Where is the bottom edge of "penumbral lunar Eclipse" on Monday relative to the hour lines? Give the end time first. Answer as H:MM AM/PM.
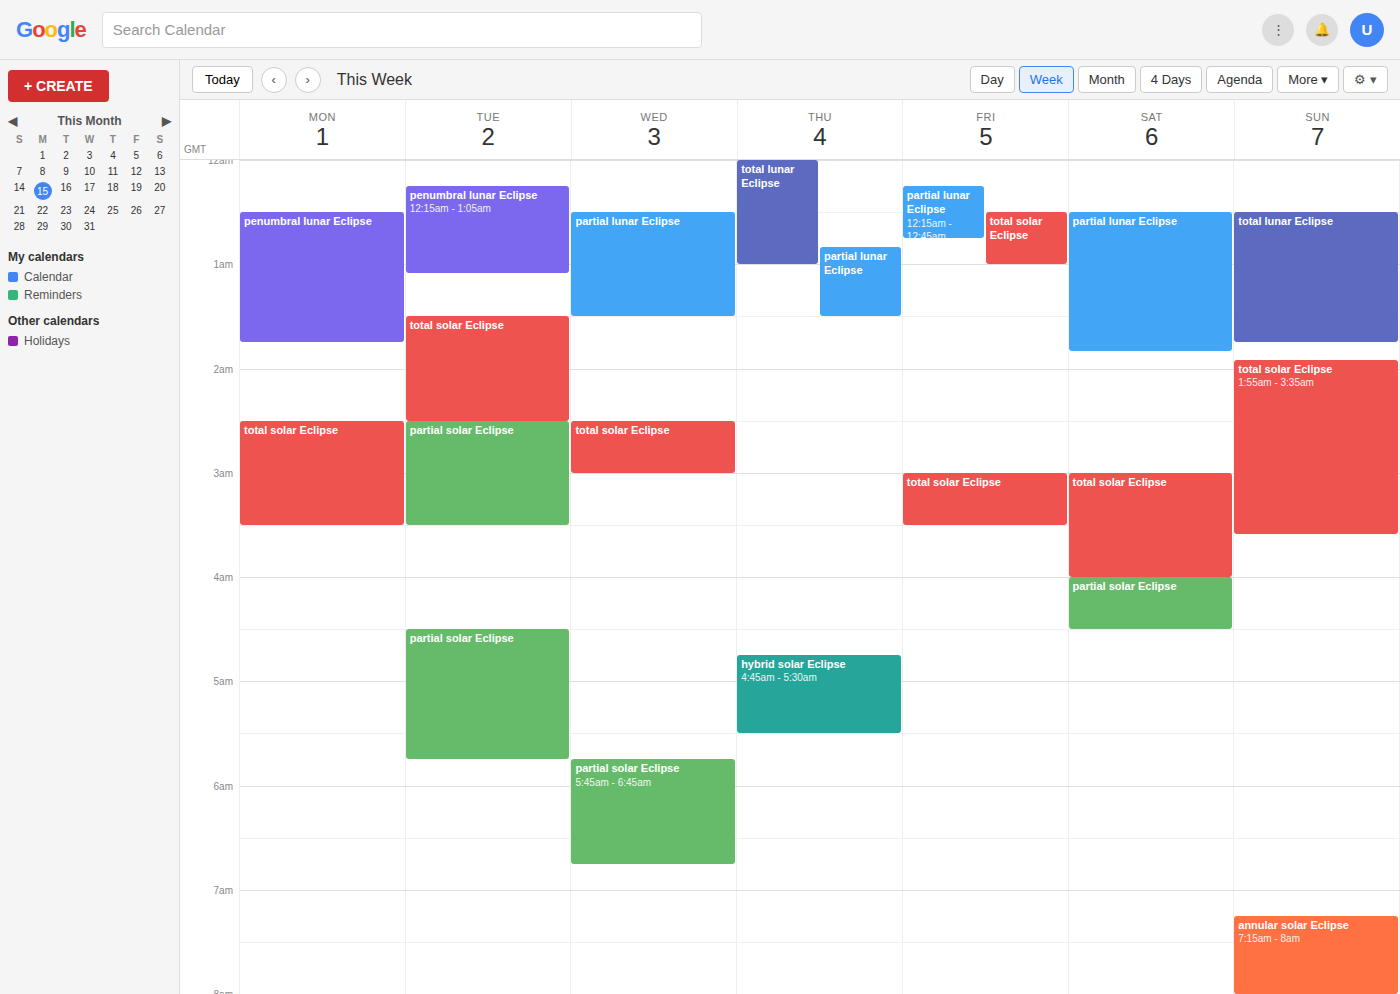
1:45 AM -- neither: three quarters of the way from the 1 AM line to the 2 AM line.